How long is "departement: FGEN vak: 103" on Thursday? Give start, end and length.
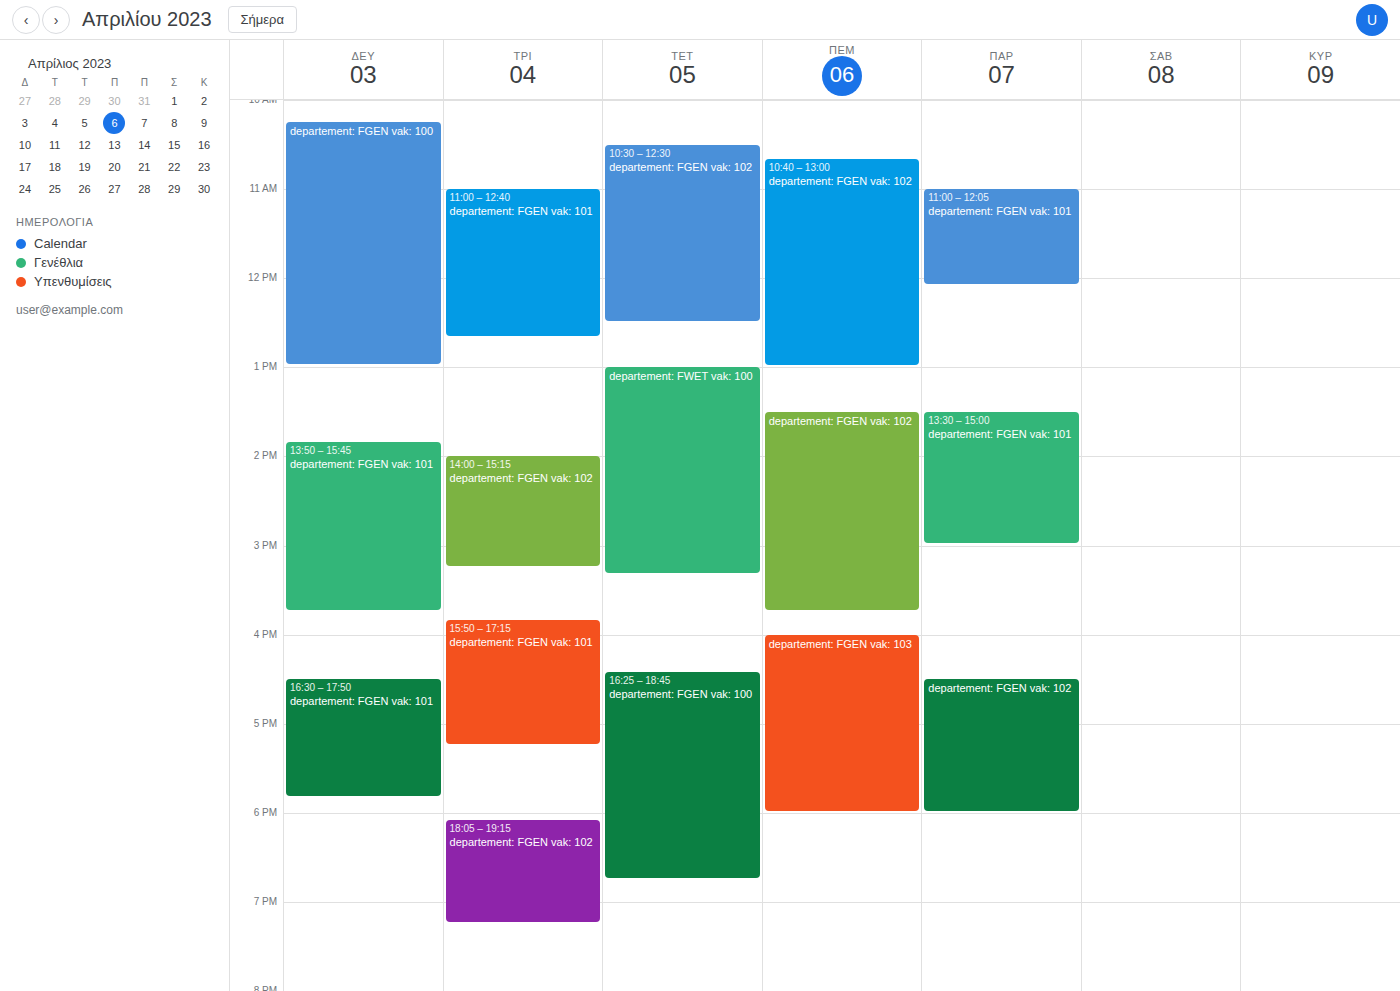
4:00 PM to 6:00 PM, 2 hours